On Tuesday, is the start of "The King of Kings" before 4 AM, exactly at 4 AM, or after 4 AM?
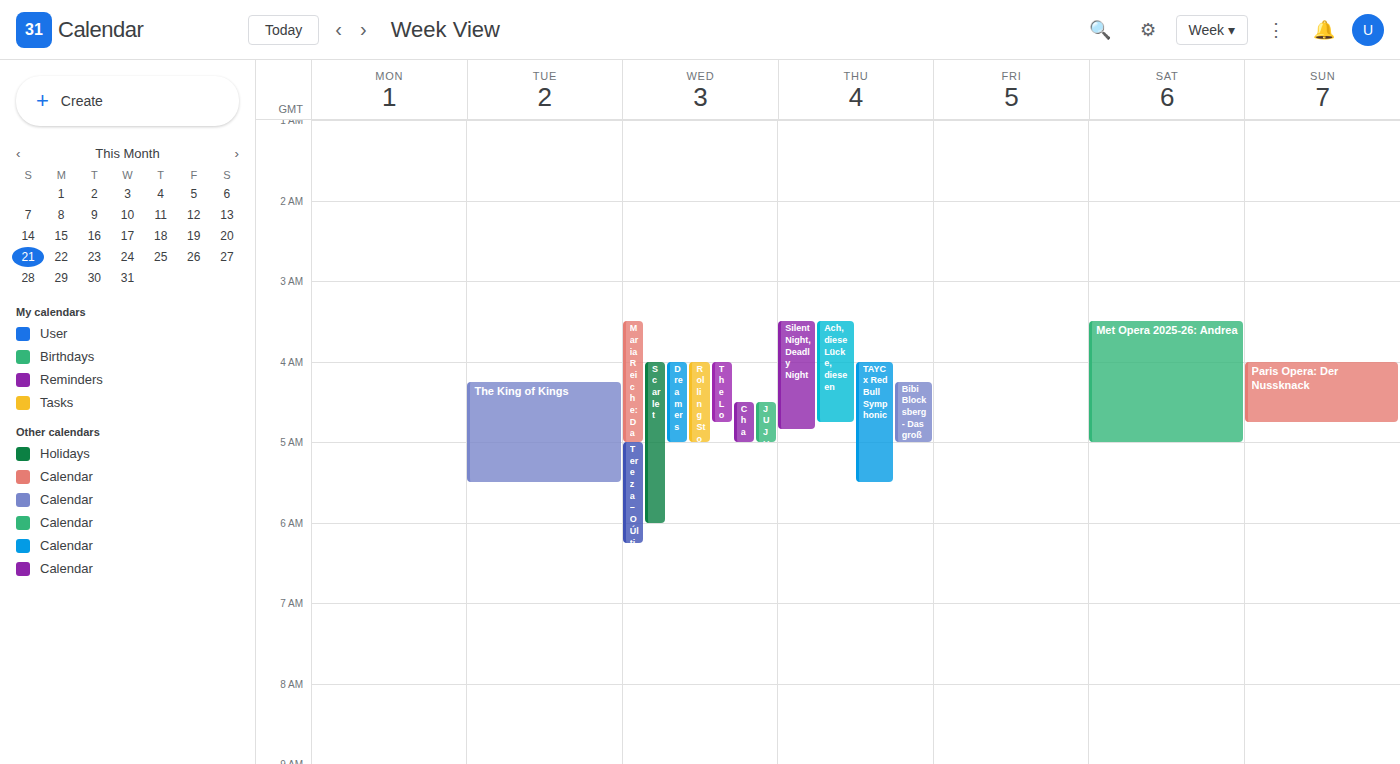
4:15 AM -- after 4 AM, 15 minutes below the 4 AM line.